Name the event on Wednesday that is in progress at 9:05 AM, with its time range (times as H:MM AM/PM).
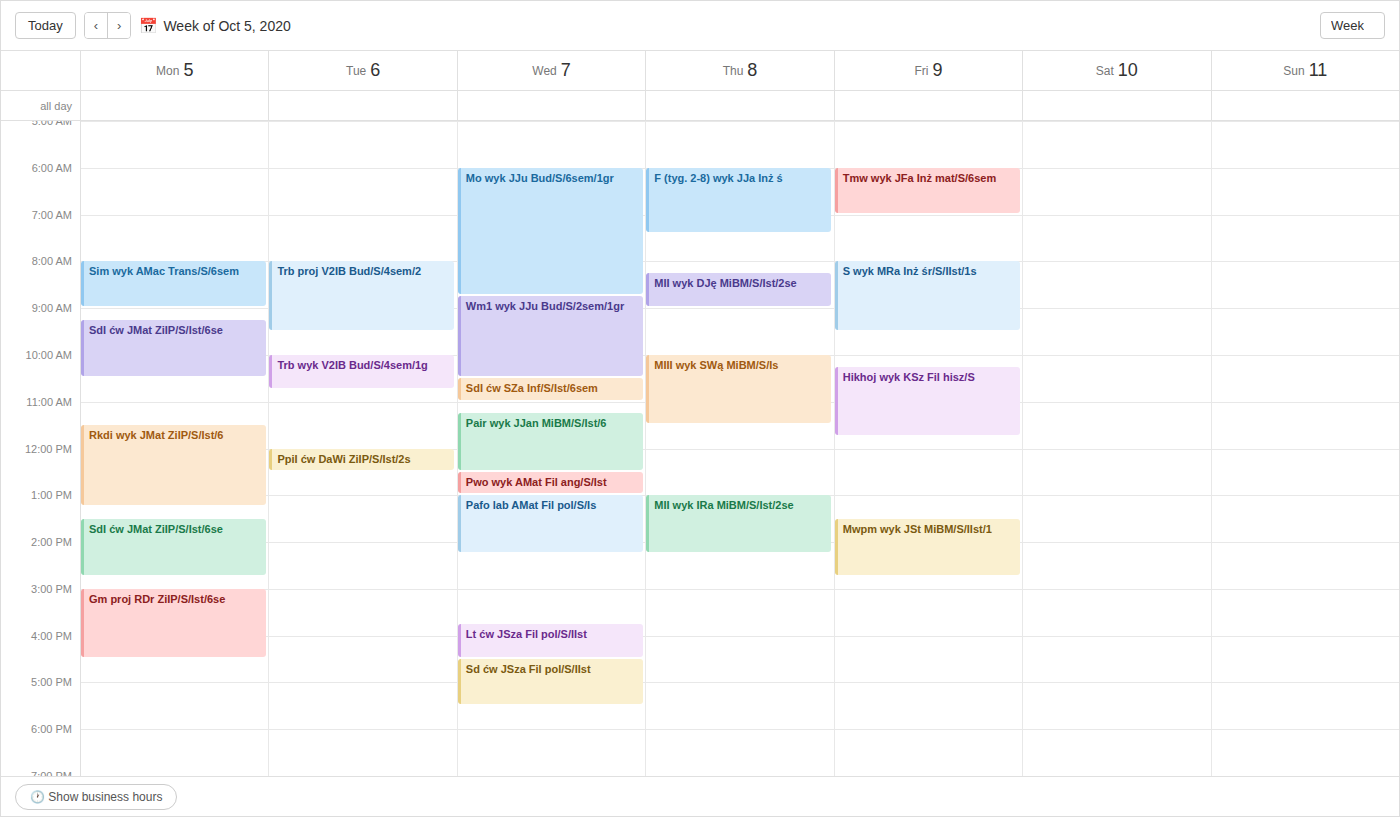
"Wm1 wyk JJu Bud/S/2sem/1gr", 8:45 AM to 10:30 AM